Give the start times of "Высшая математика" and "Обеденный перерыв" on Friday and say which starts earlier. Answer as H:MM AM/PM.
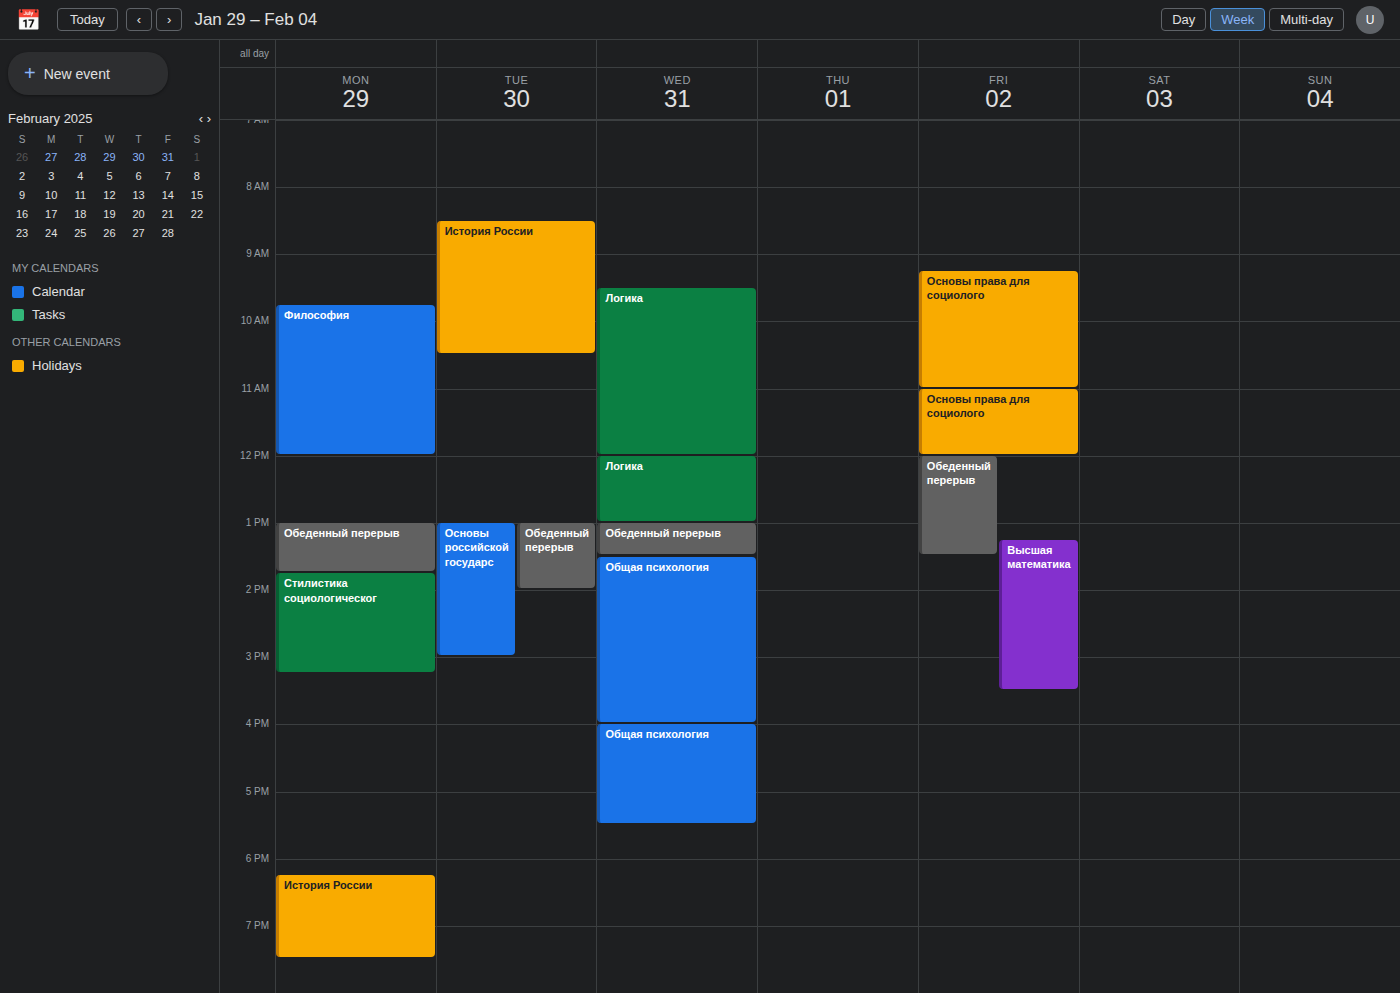
"Обеденный перерыв" 12:00 PM; "Высшая математика" 1:15 PM.